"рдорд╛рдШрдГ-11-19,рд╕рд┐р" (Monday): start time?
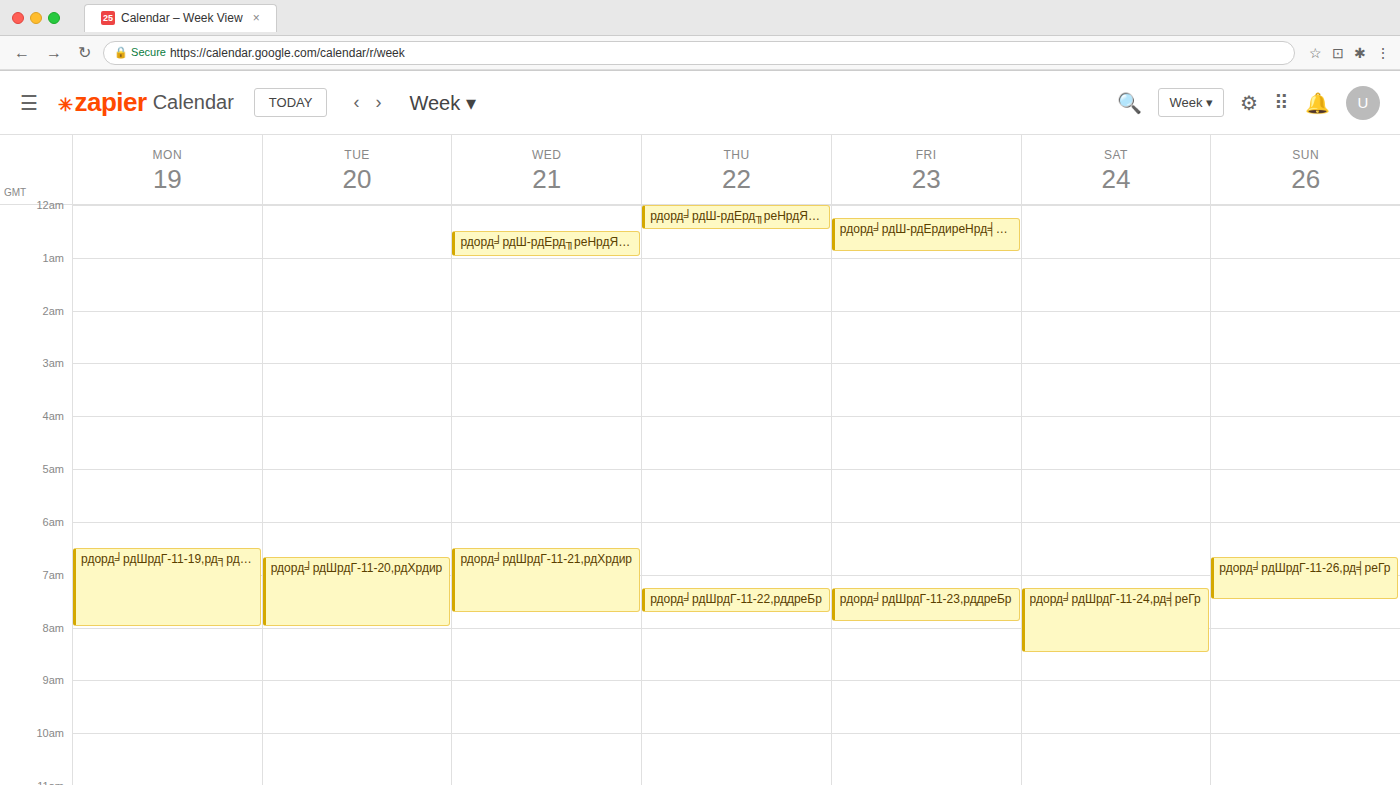
6:30 AM